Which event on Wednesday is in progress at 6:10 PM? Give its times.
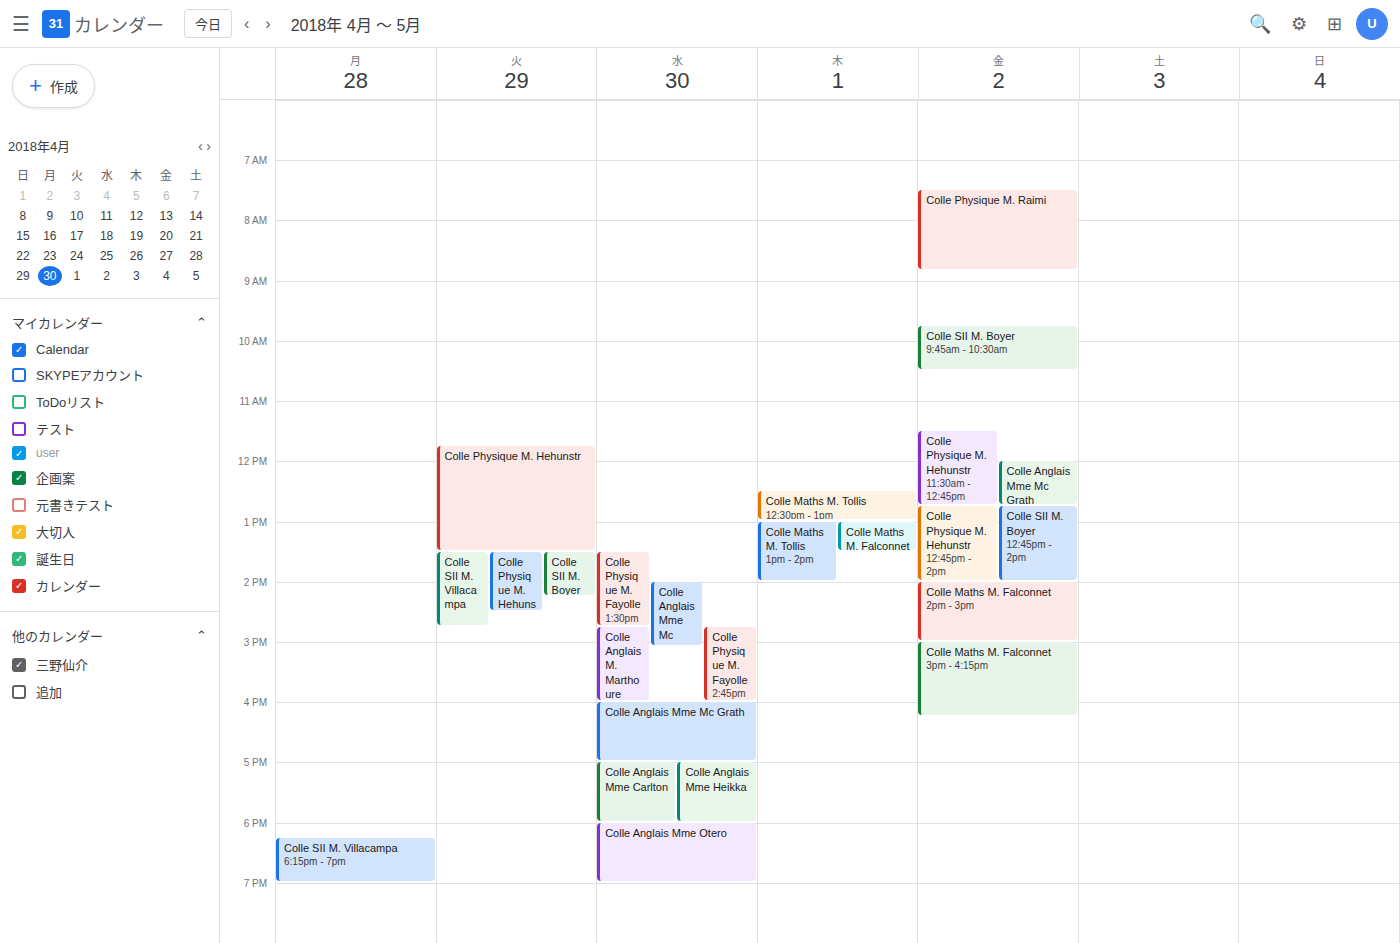
"Colle Anglais Mme Otero", 6:00 PM to 7:00 PM